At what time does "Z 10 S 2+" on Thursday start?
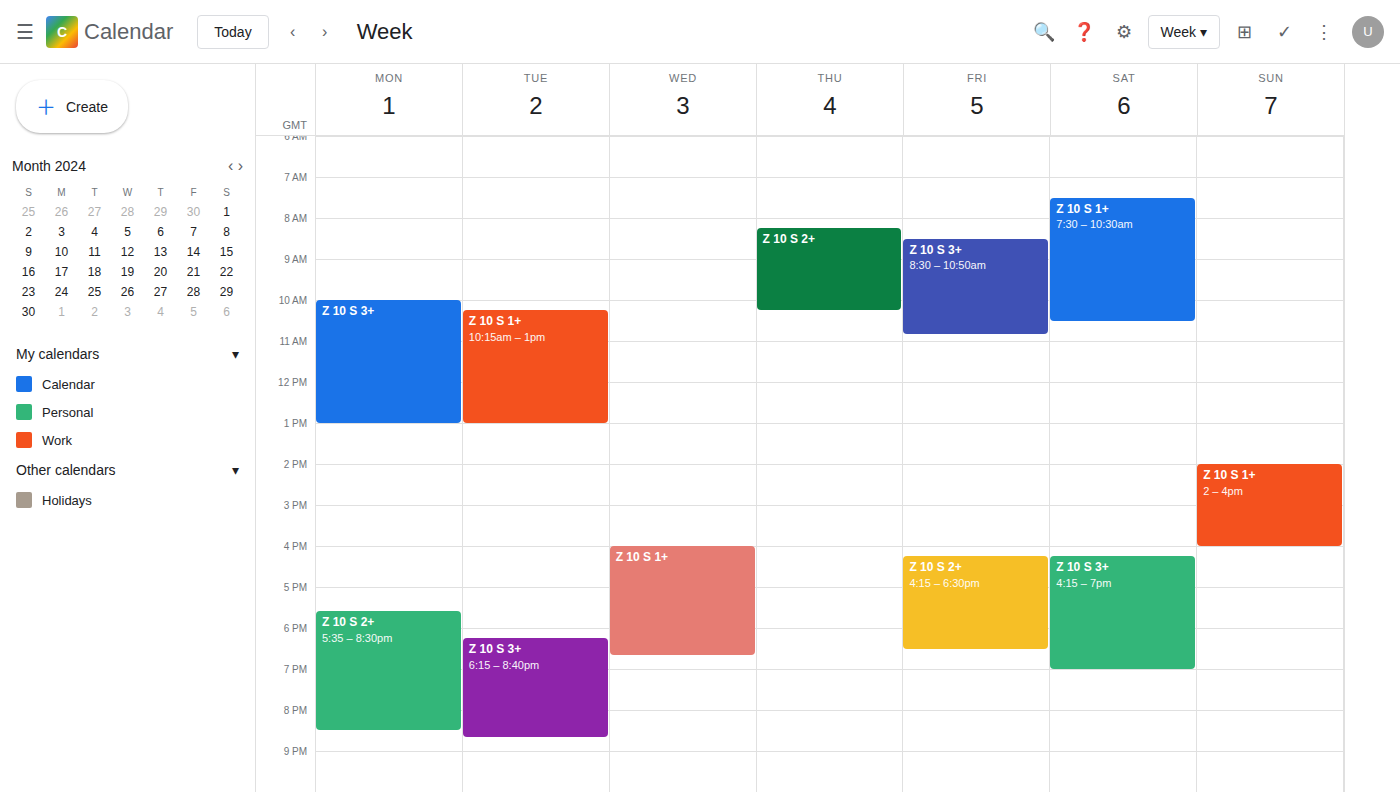
8:15 AM